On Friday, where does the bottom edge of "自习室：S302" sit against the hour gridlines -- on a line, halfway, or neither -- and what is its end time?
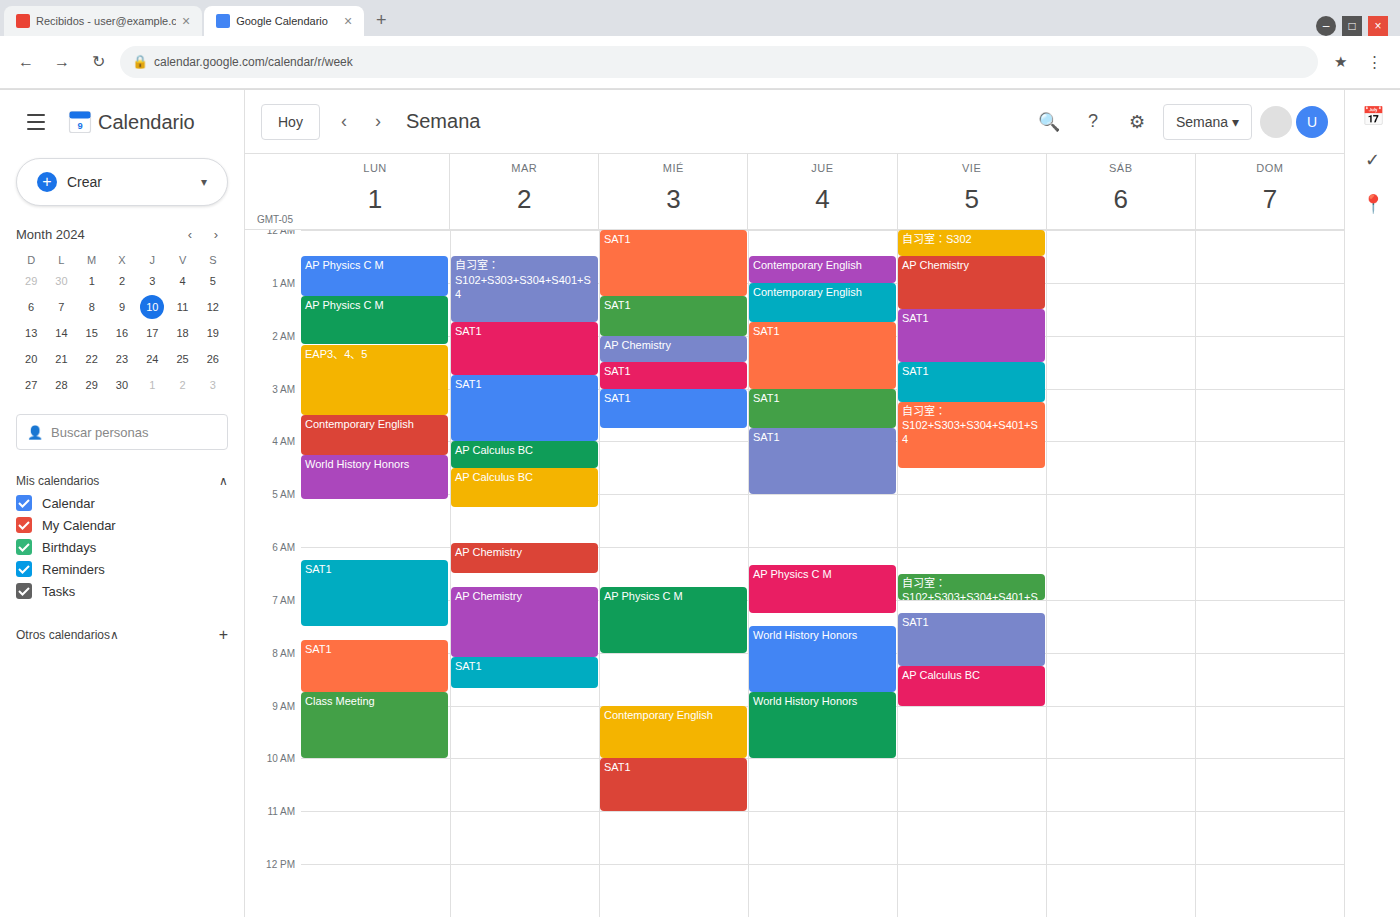
12:30 AM -- halfway between the 12 AM and 1 AM lines.